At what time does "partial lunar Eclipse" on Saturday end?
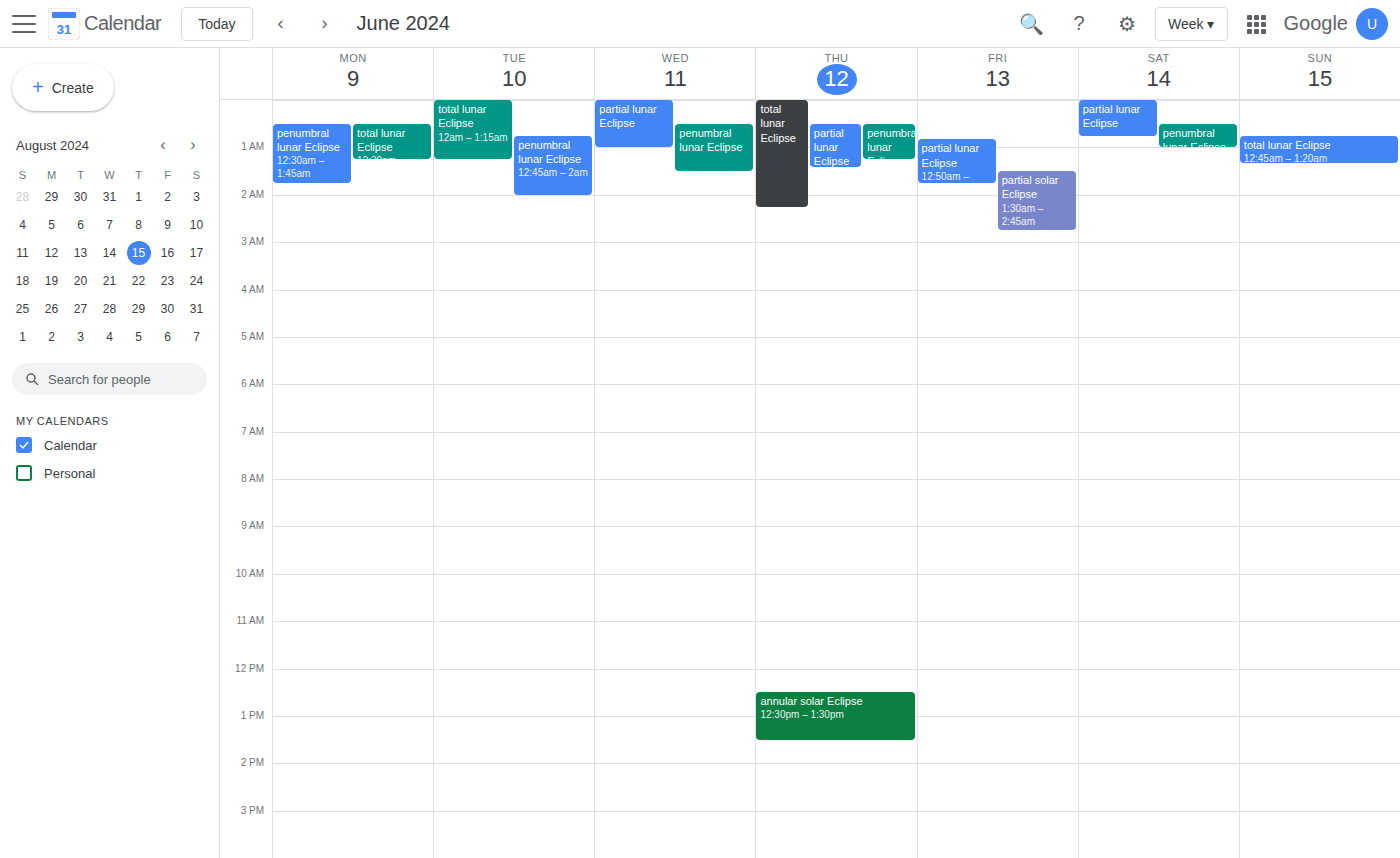
12:45 AM